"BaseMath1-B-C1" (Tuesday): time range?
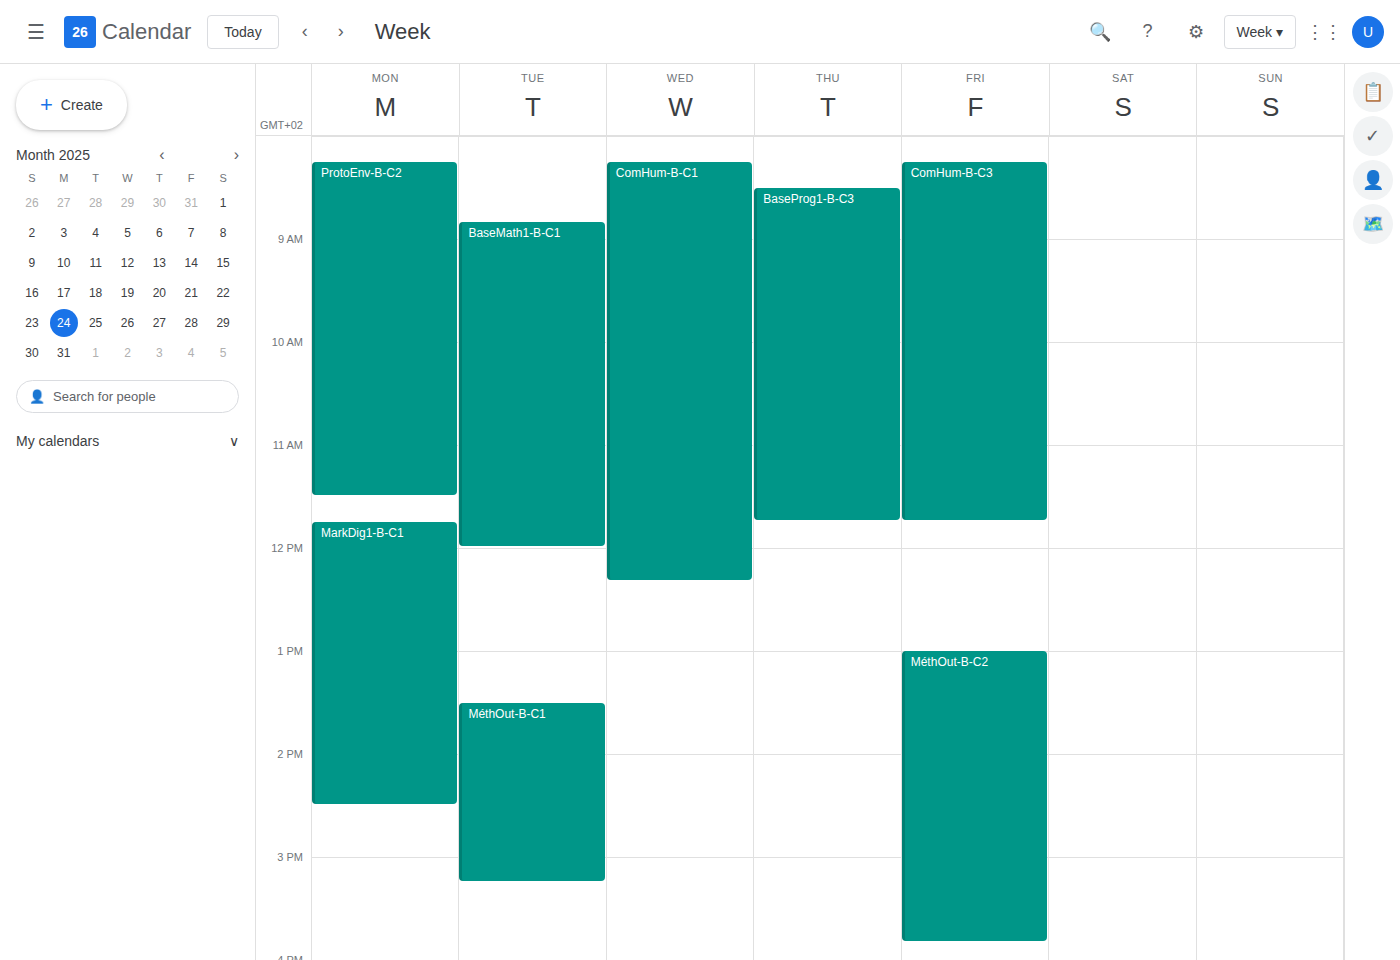
8:50 AM to 12:00 PM